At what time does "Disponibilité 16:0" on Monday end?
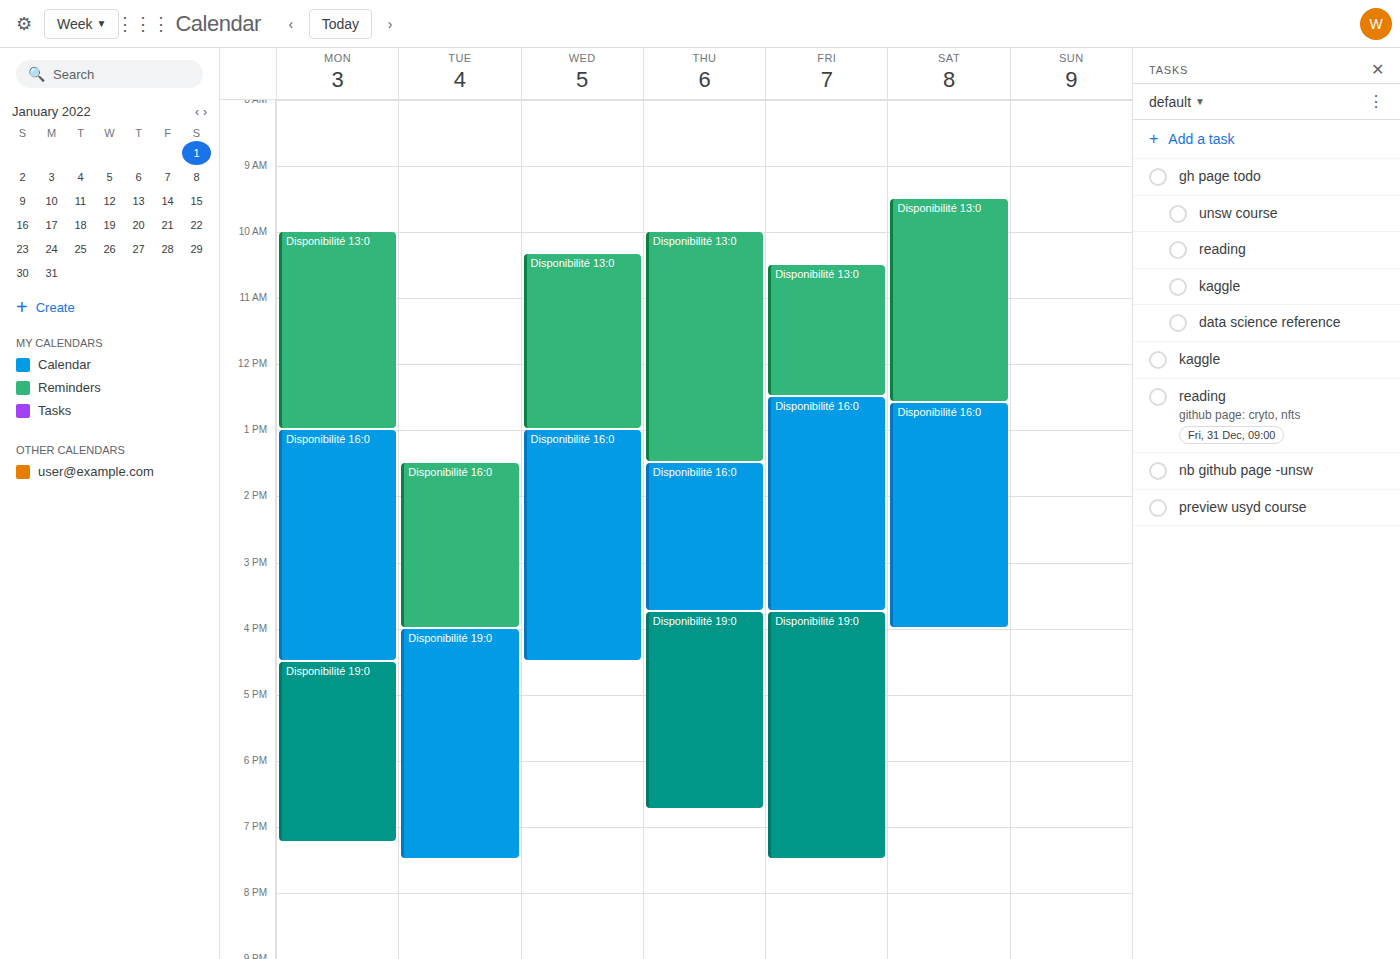
4:30 PM